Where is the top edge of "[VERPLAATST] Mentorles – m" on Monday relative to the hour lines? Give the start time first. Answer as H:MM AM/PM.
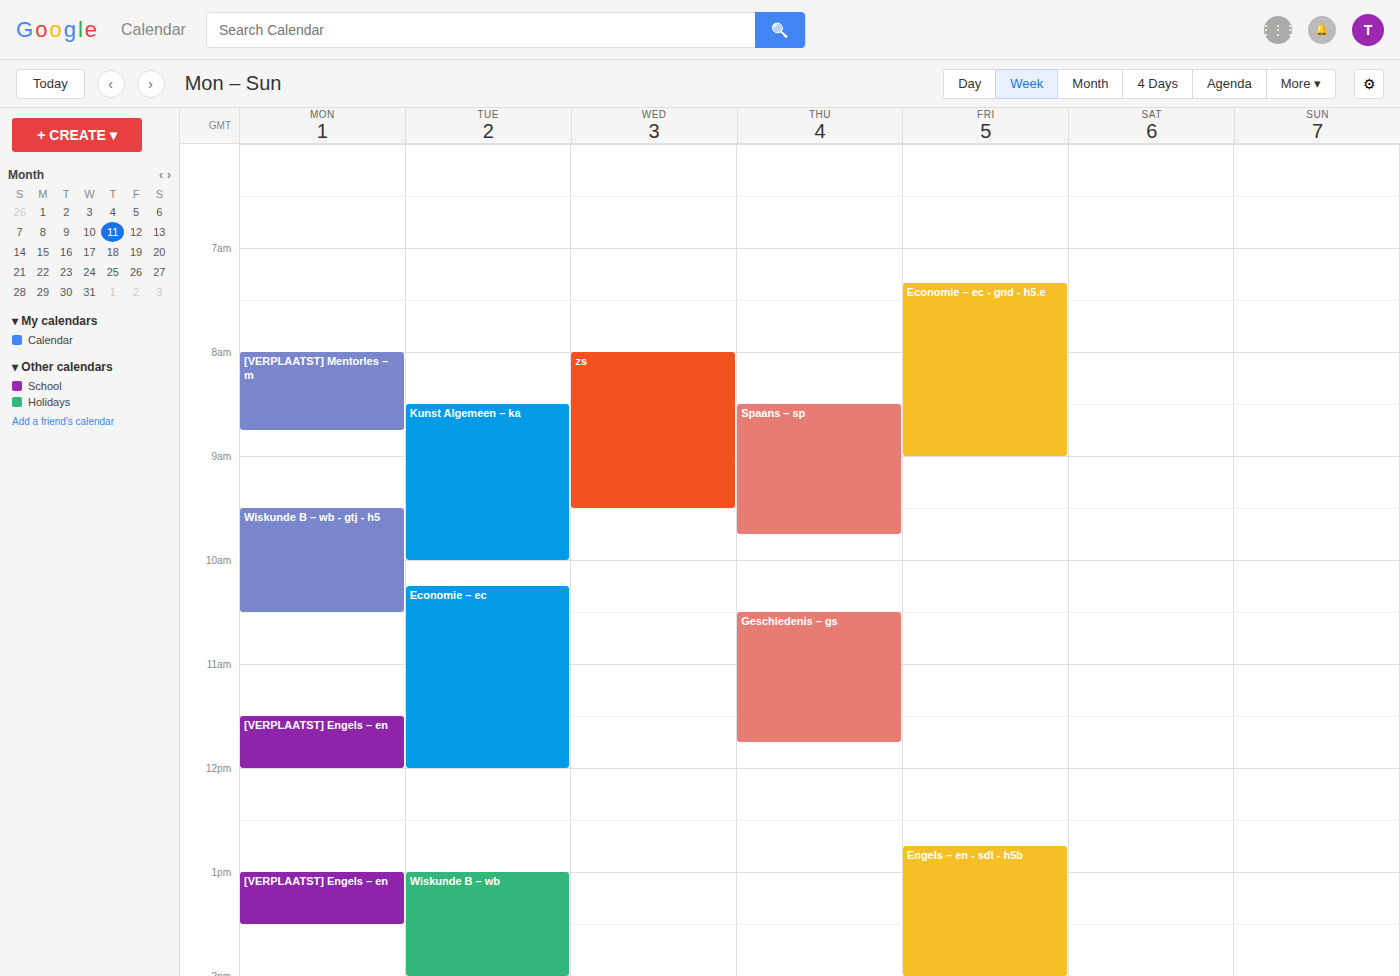
8:00 AM -- exactly on the 8 AM line.